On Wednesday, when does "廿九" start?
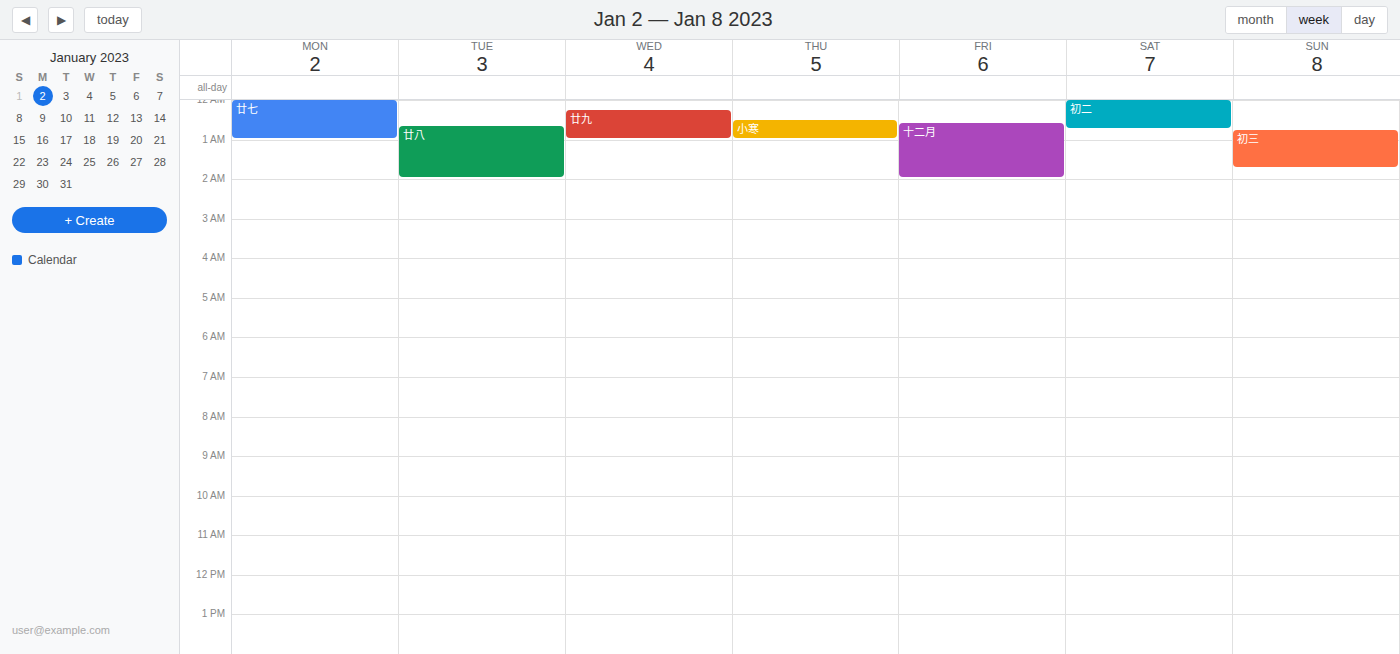
12:15 AM